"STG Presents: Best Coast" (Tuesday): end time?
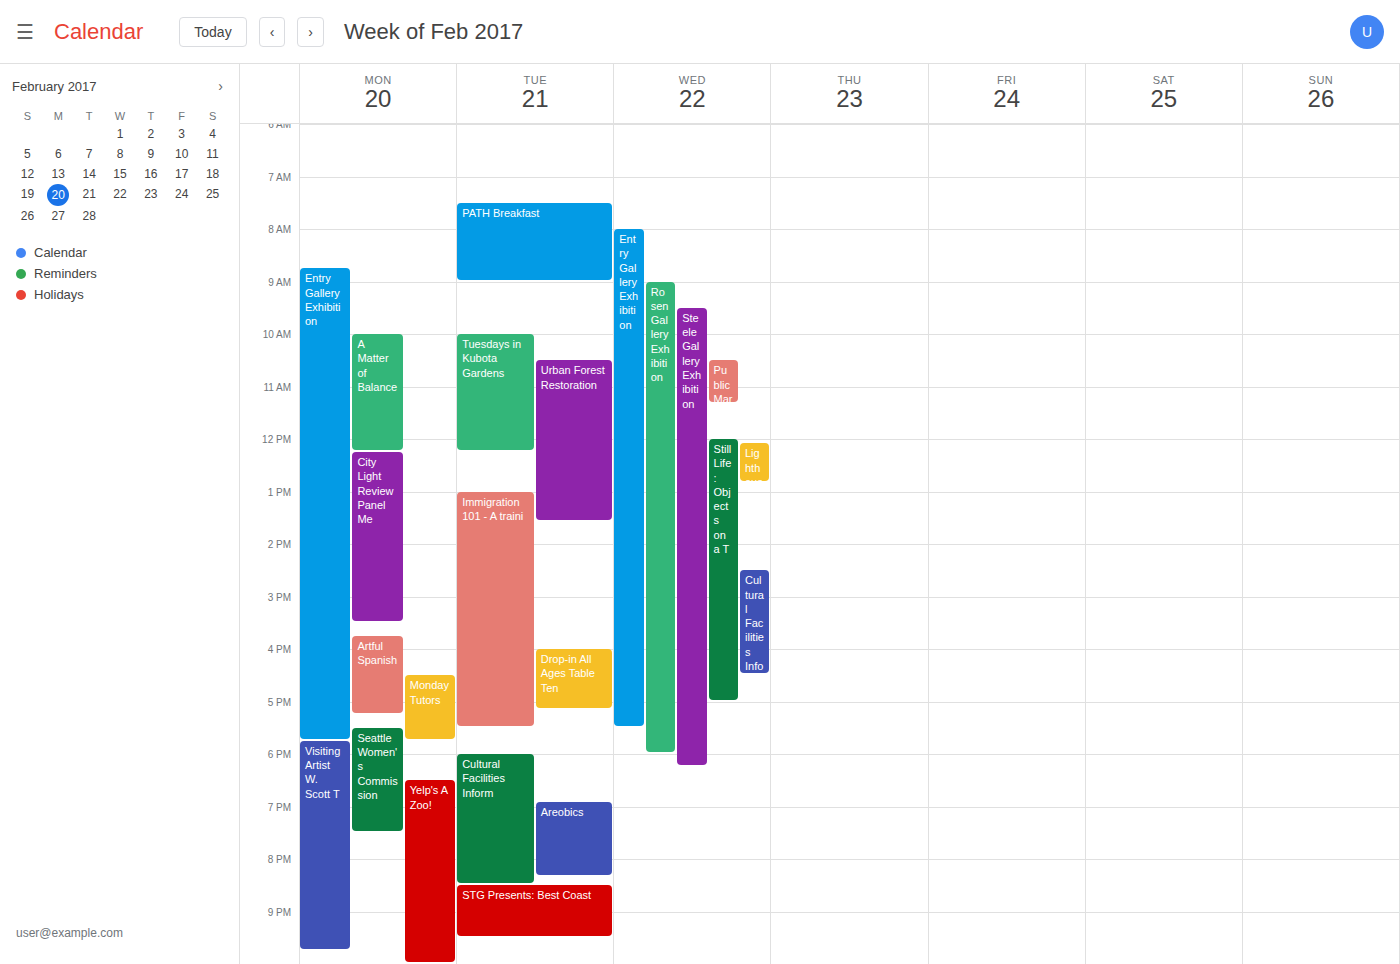
9:30 PM